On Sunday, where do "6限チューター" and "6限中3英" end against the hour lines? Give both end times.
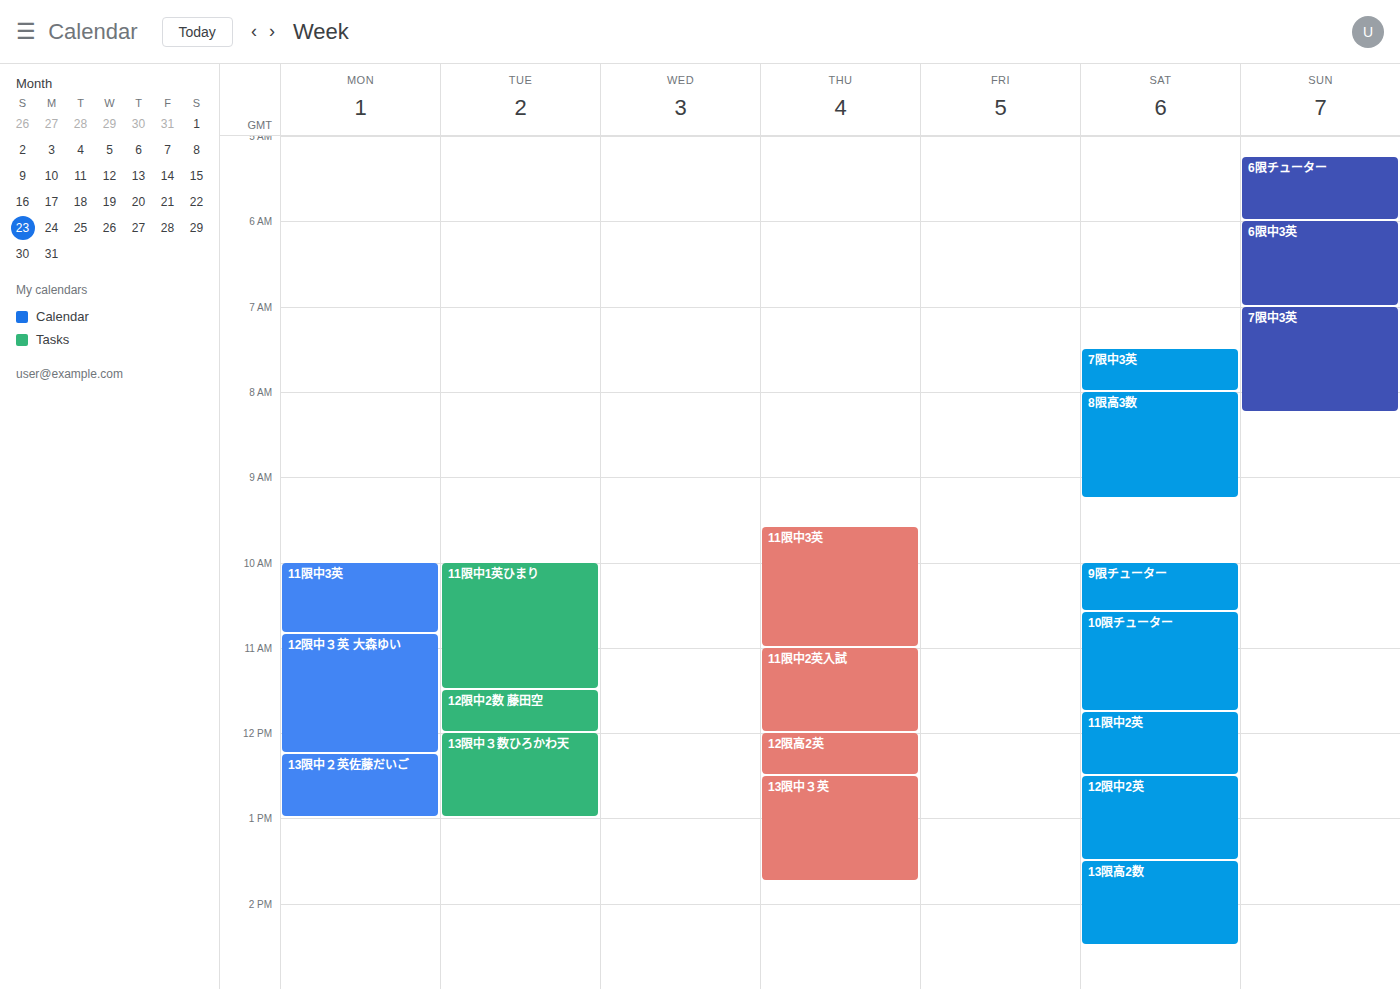
"6限チューター": 6:00 AM, exactly on the 6 AM line. "6限中3英": 7:00 AM, exactly on the 7 AM line.